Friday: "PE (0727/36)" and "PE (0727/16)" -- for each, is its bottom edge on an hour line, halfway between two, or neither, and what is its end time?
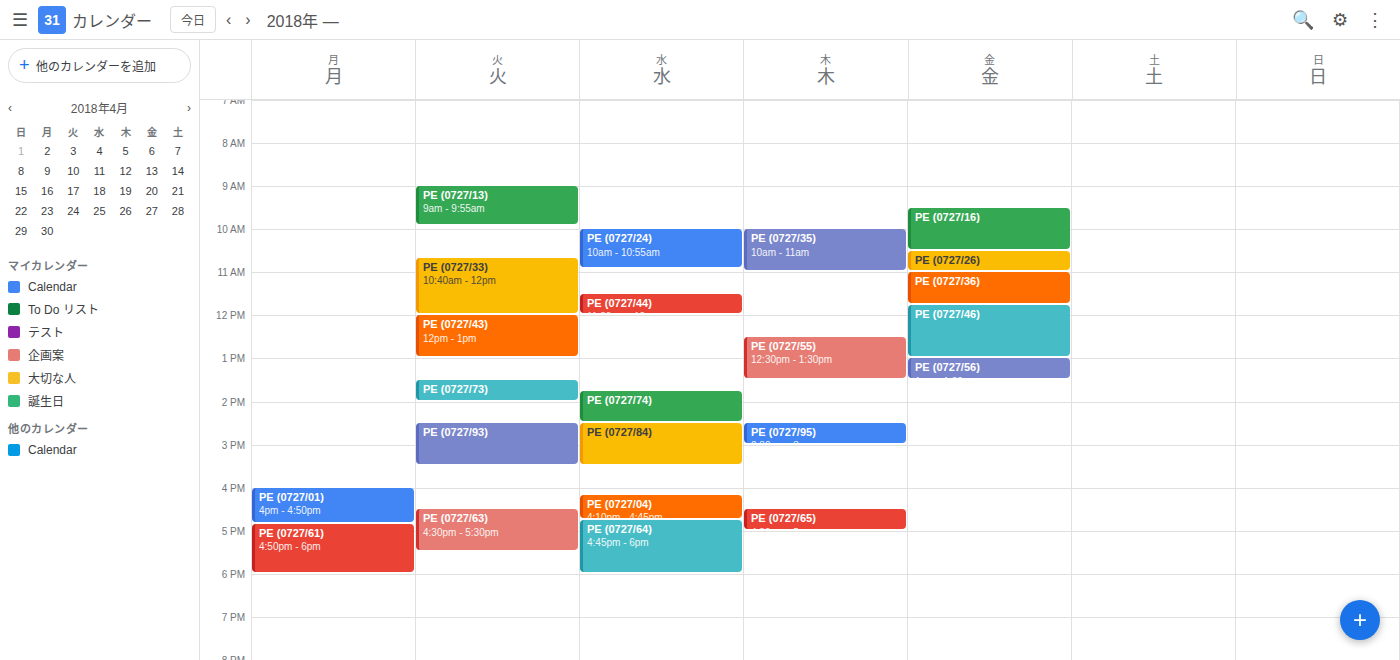
"PE (0727/36)": 11:45, neither: three quarters of the way from the 11:00 line to the 12:00 line. "PE (0727/16)": 10:30, halfway between the 10:00 and 11:00 lines.